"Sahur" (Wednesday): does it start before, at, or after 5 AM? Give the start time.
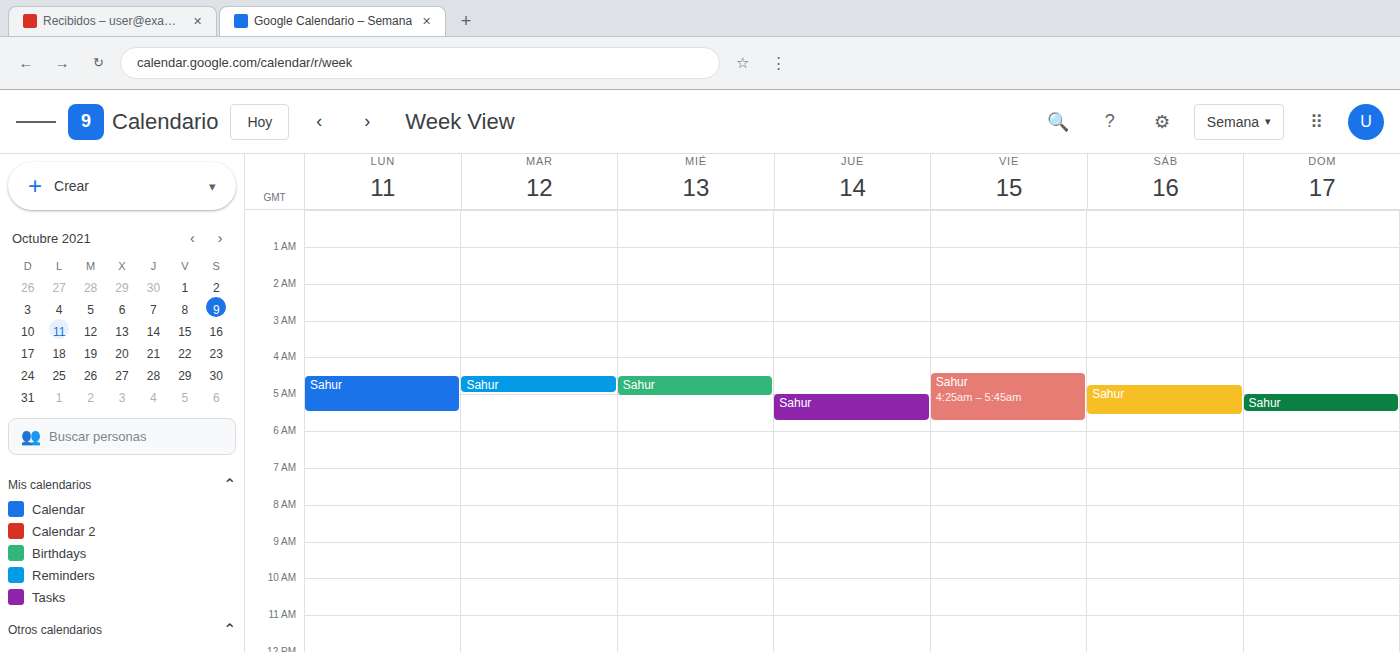
4:30 AM -- before 5 AM, 30 minutes above the 5 AM line.